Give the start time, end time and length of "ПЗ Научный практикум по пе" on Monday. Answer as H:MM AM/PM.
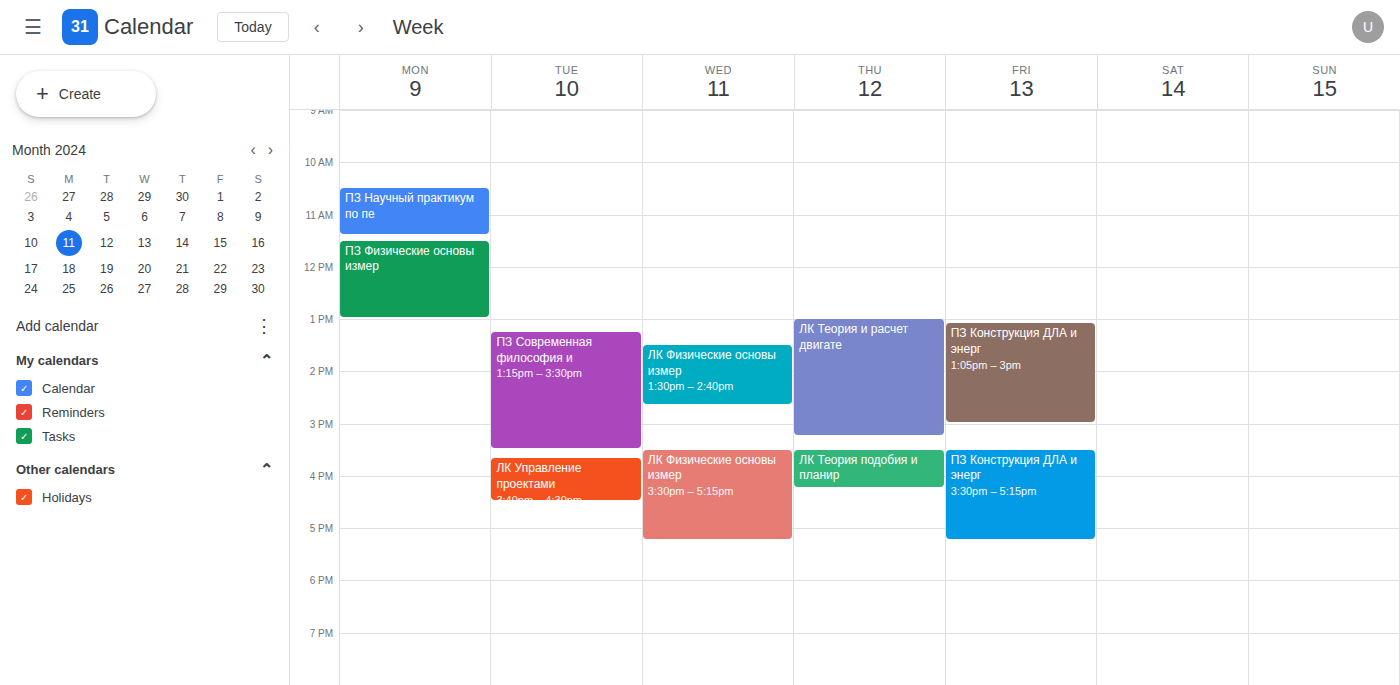
10:30 AM to 11:25 AM, 55 minutes